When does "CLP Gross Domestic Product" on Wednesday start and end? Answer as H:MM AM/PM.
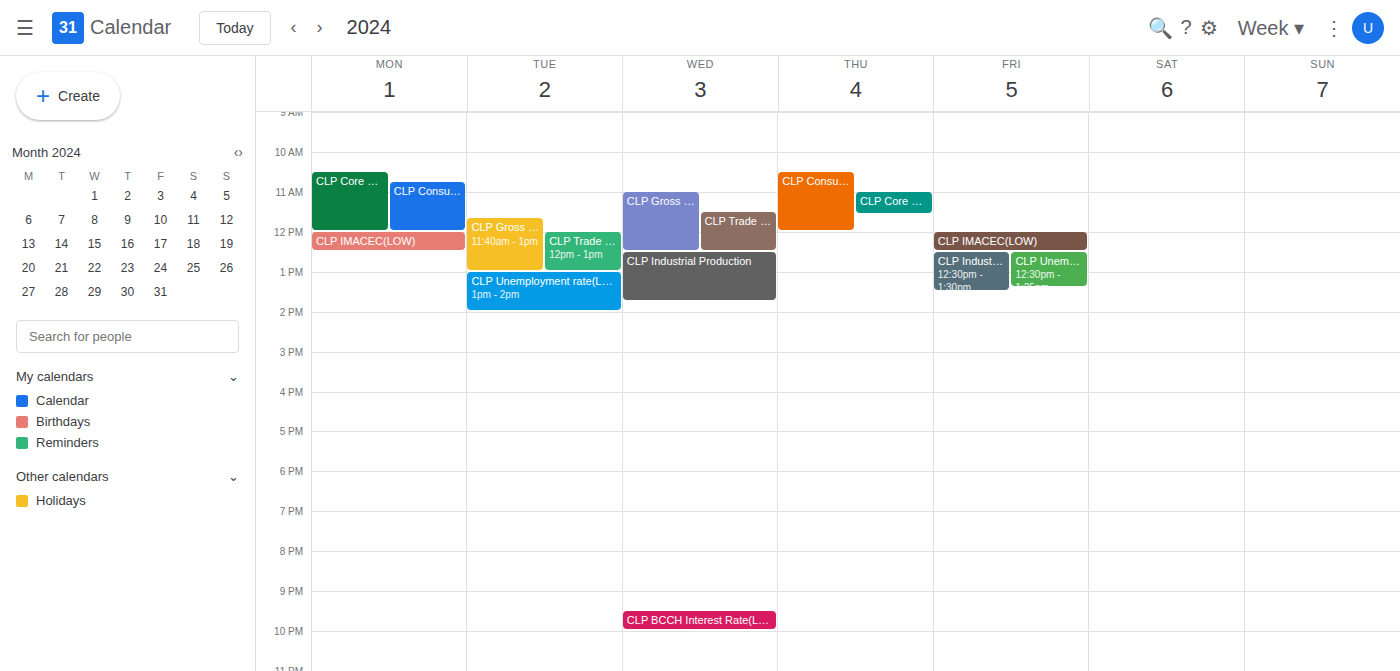
11:00 AM to 12:30 PM